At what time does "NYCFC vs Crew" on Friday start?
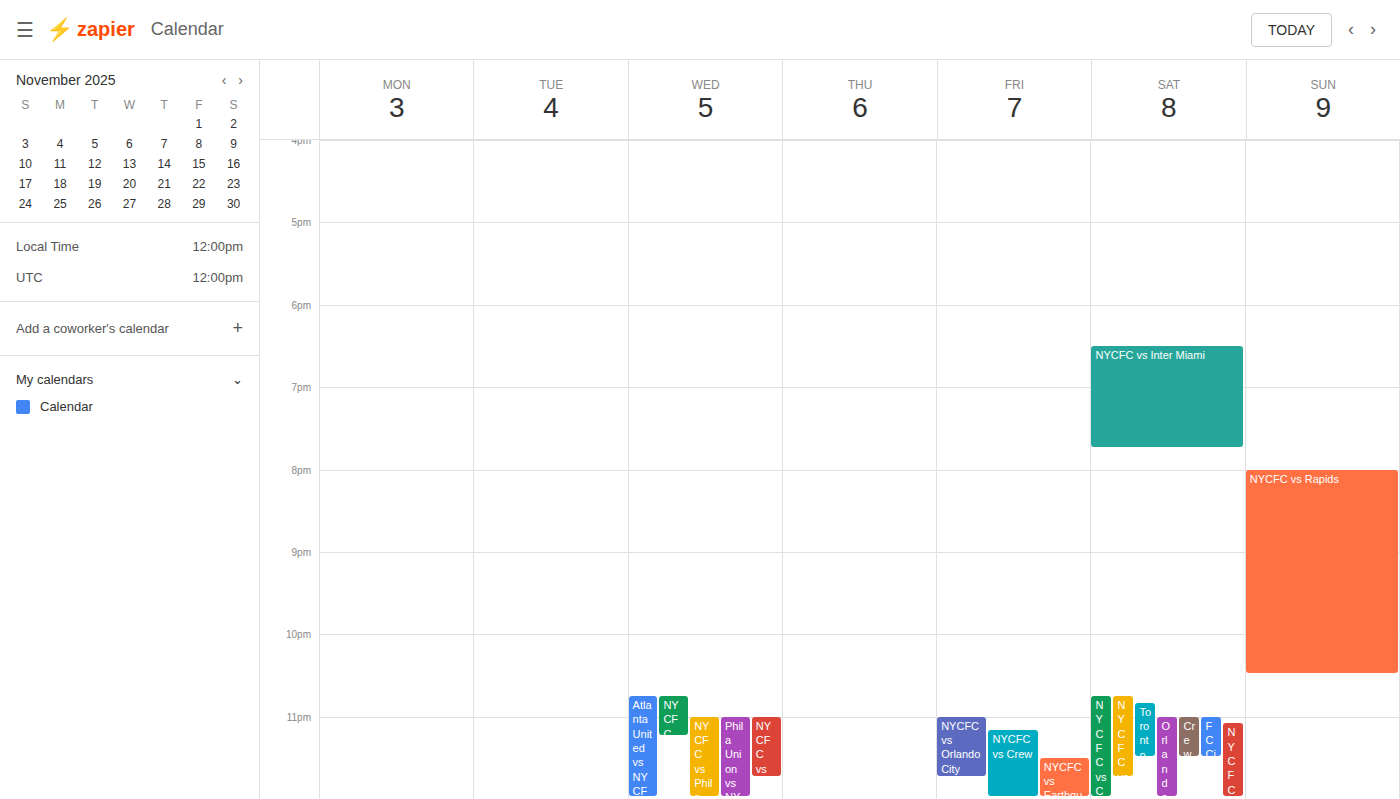
11:10 PM